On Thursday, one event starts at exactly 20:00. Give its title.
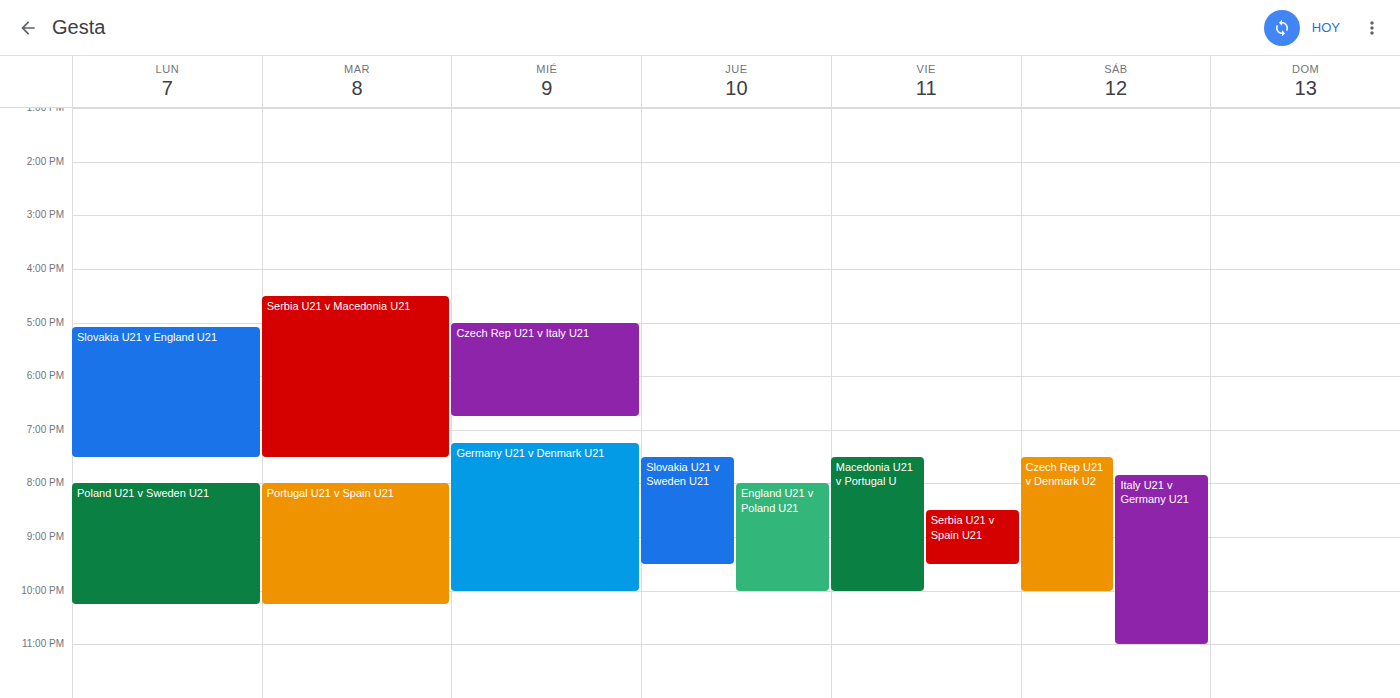
"England U21 v Poland U21"